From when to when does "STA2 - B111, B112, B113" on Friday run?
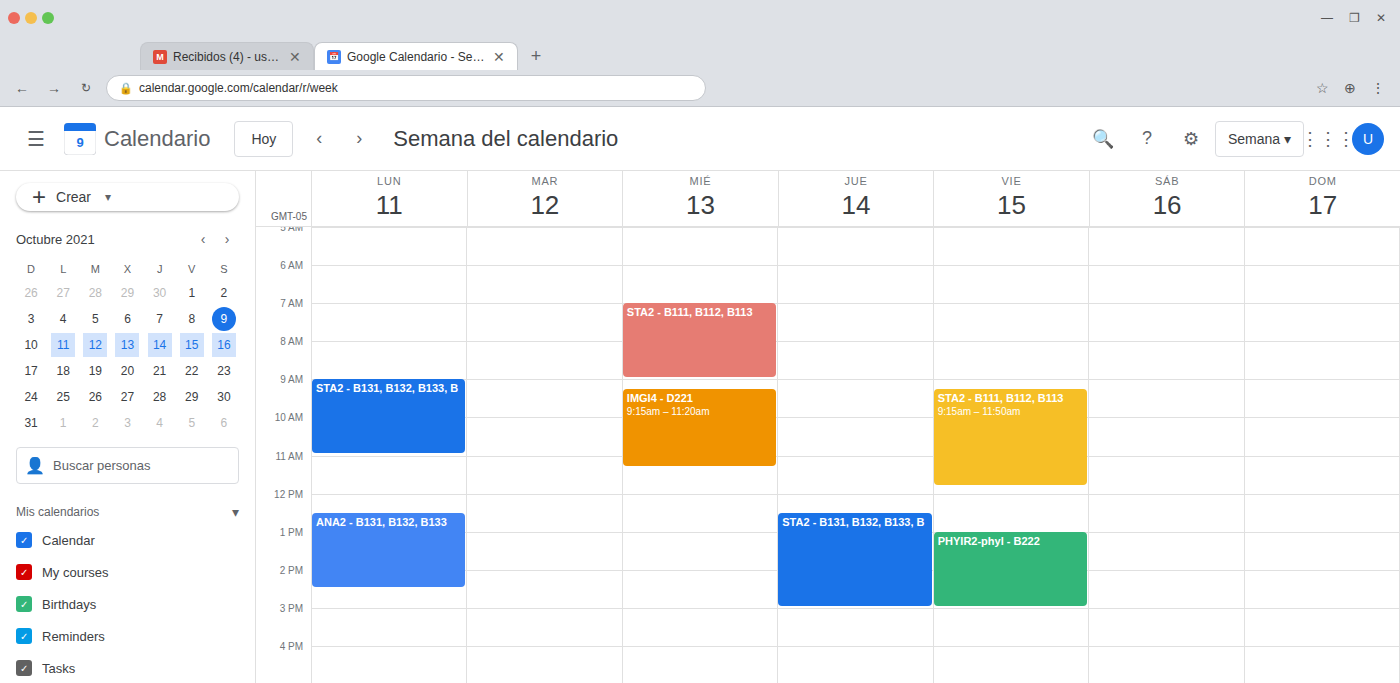
9:15 AM to 11:50 AM